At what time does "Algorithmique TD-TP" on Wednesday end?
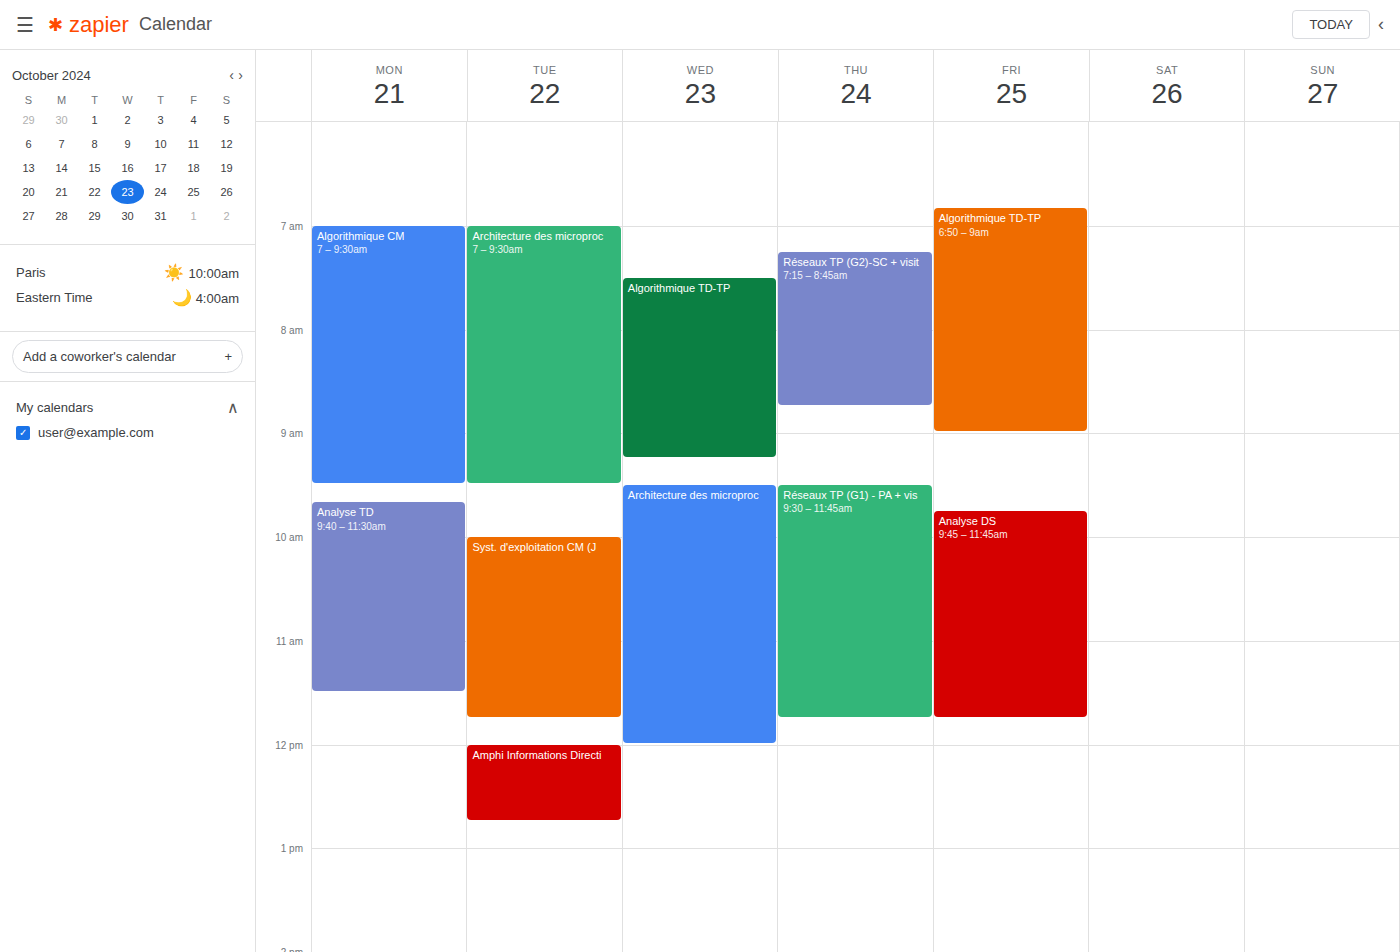
09:15